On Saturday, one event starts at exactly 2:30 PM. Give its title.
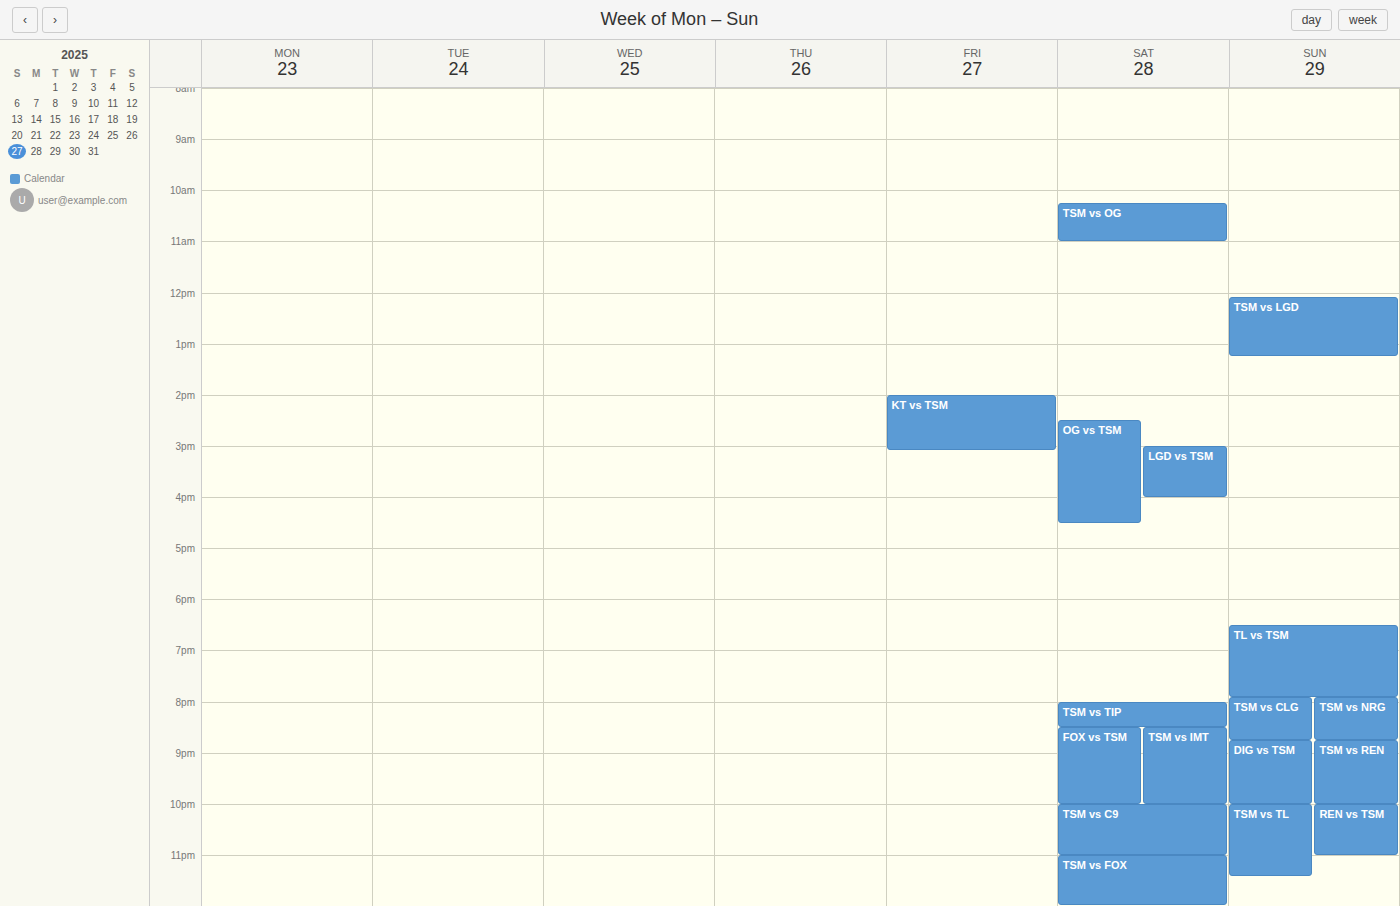
"OG vs TSM"